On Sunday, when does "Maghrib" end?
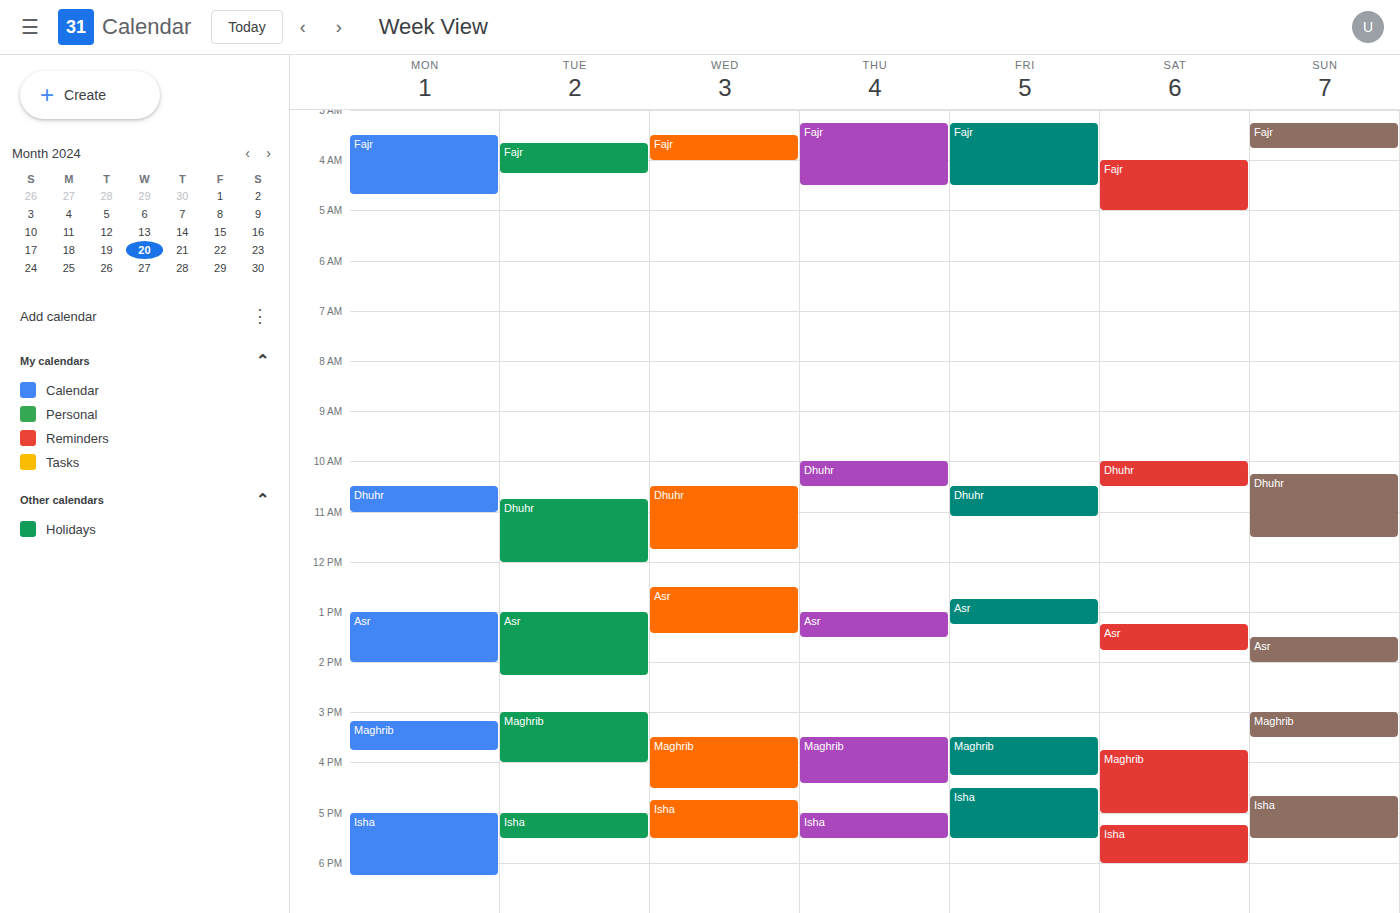
15:30